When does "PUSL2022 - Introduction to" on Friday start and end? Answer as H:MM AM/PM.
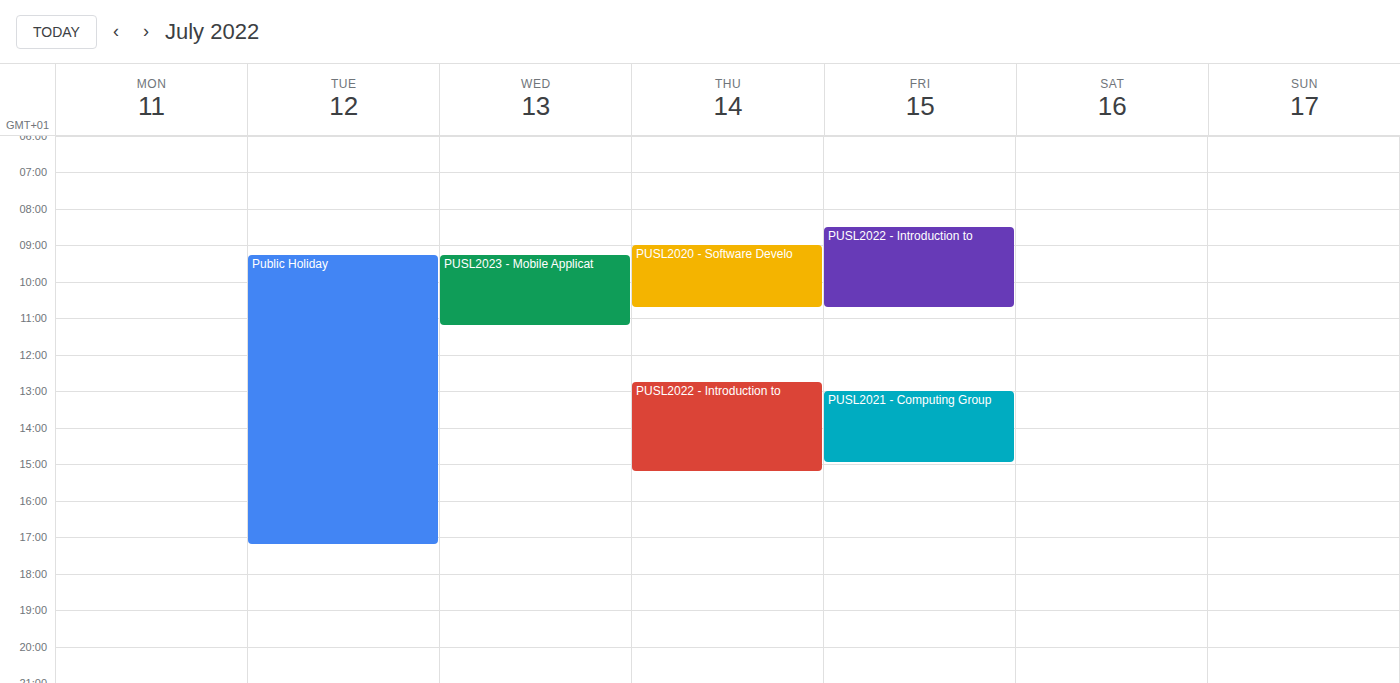
8:30 AM to 10:45 AM